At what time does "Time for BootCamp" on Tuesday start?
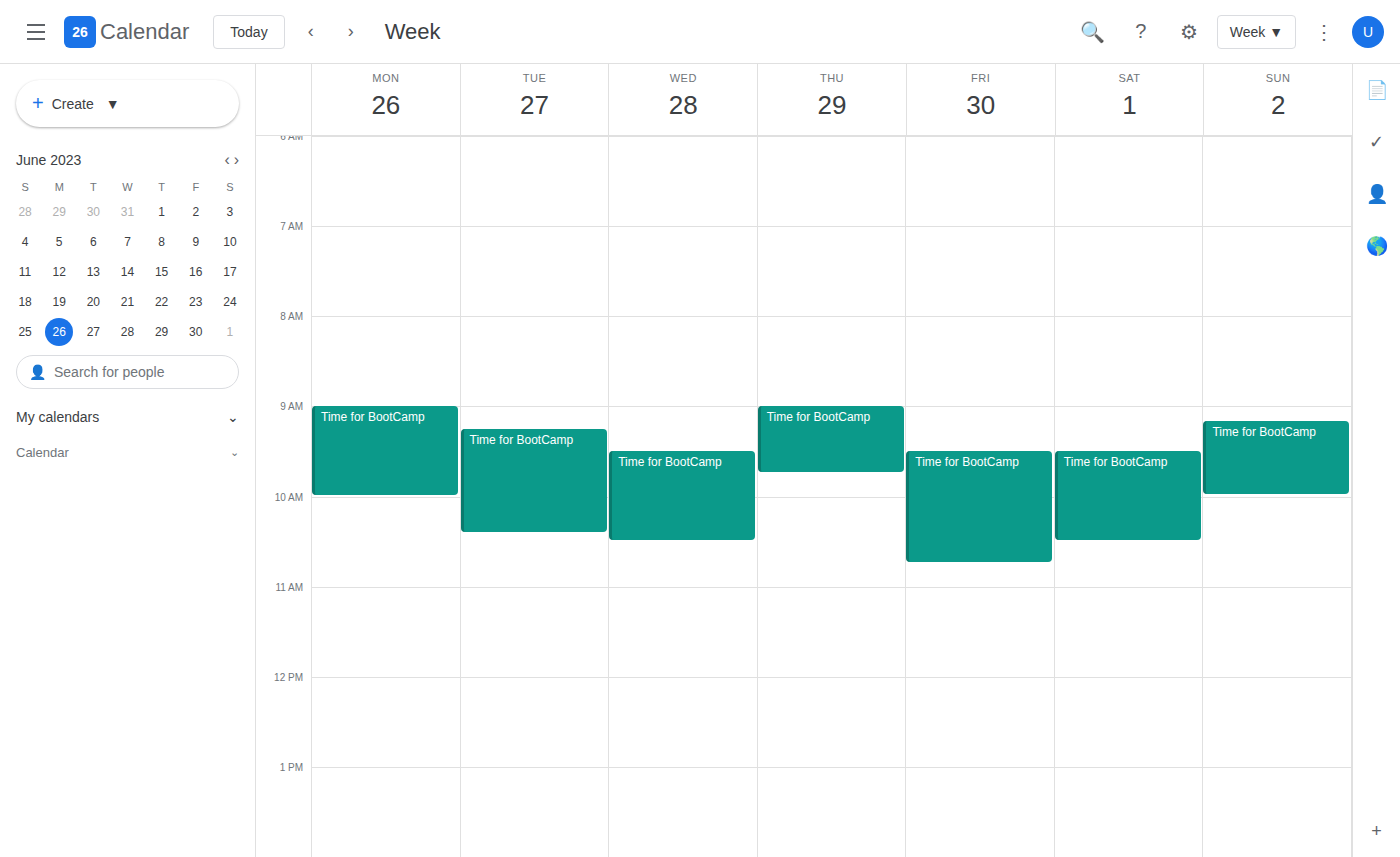
9:15 AM